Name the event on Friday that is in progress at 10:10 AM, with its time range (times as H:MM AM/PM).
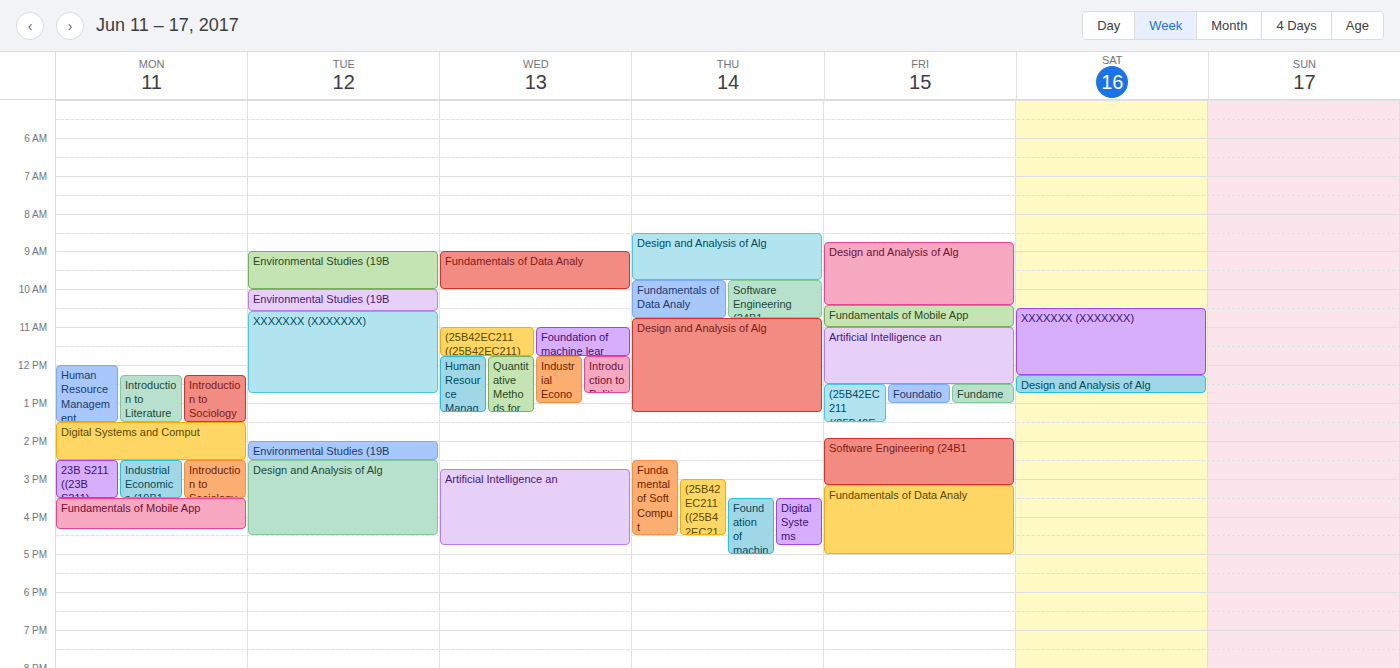
"Design and Analysis of Alg", 8:45 AM to 10:25 AM